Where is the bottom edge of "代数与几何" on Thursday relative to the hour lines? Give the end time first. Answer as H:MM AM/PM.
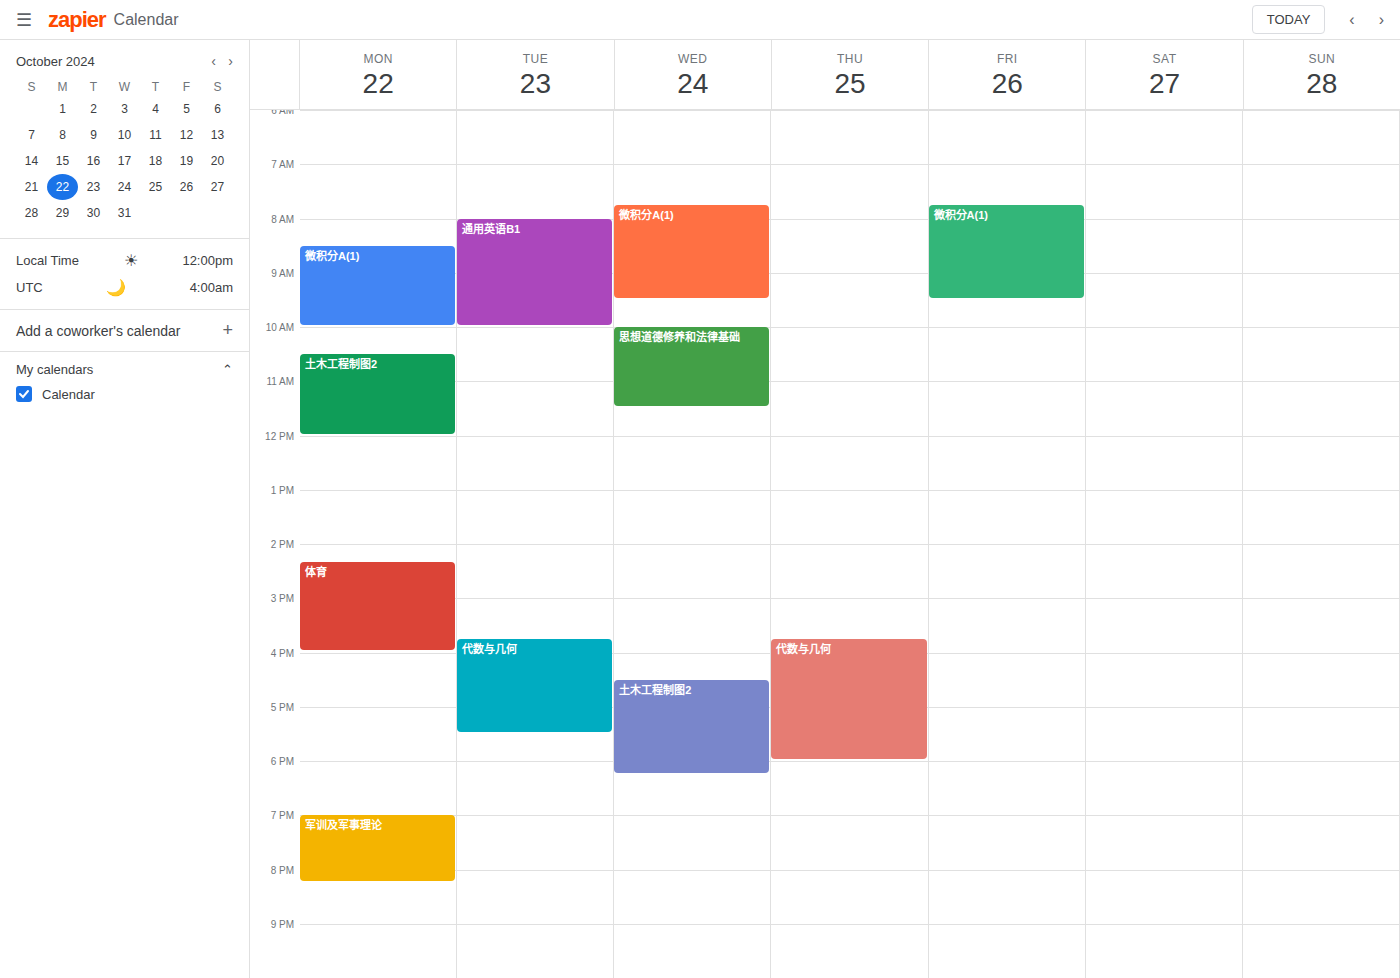
6:00 PM -- exactly on the 6 PM line.